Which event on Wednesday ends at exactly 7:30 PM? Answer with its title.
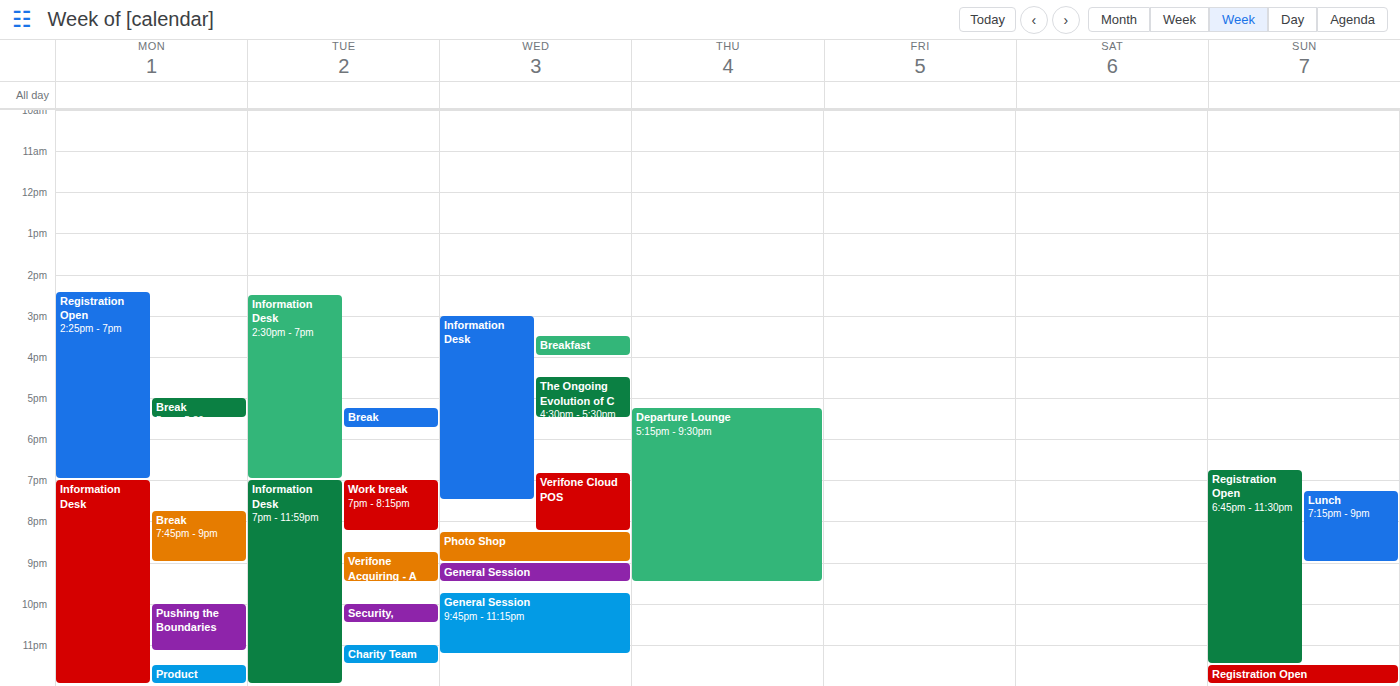
"Information Desk"